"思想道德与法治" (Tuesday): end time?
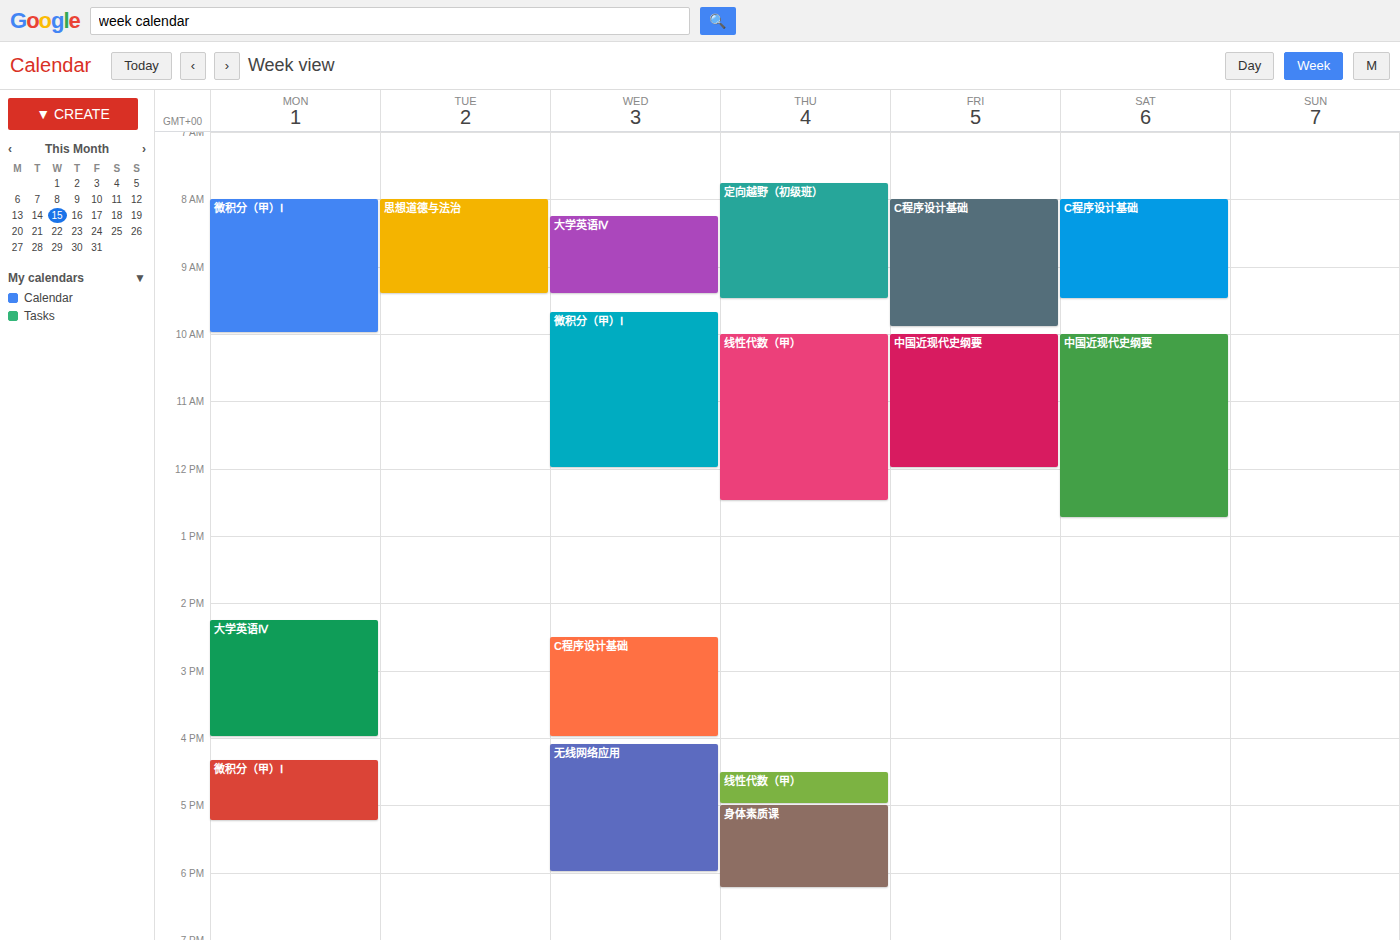
09:25